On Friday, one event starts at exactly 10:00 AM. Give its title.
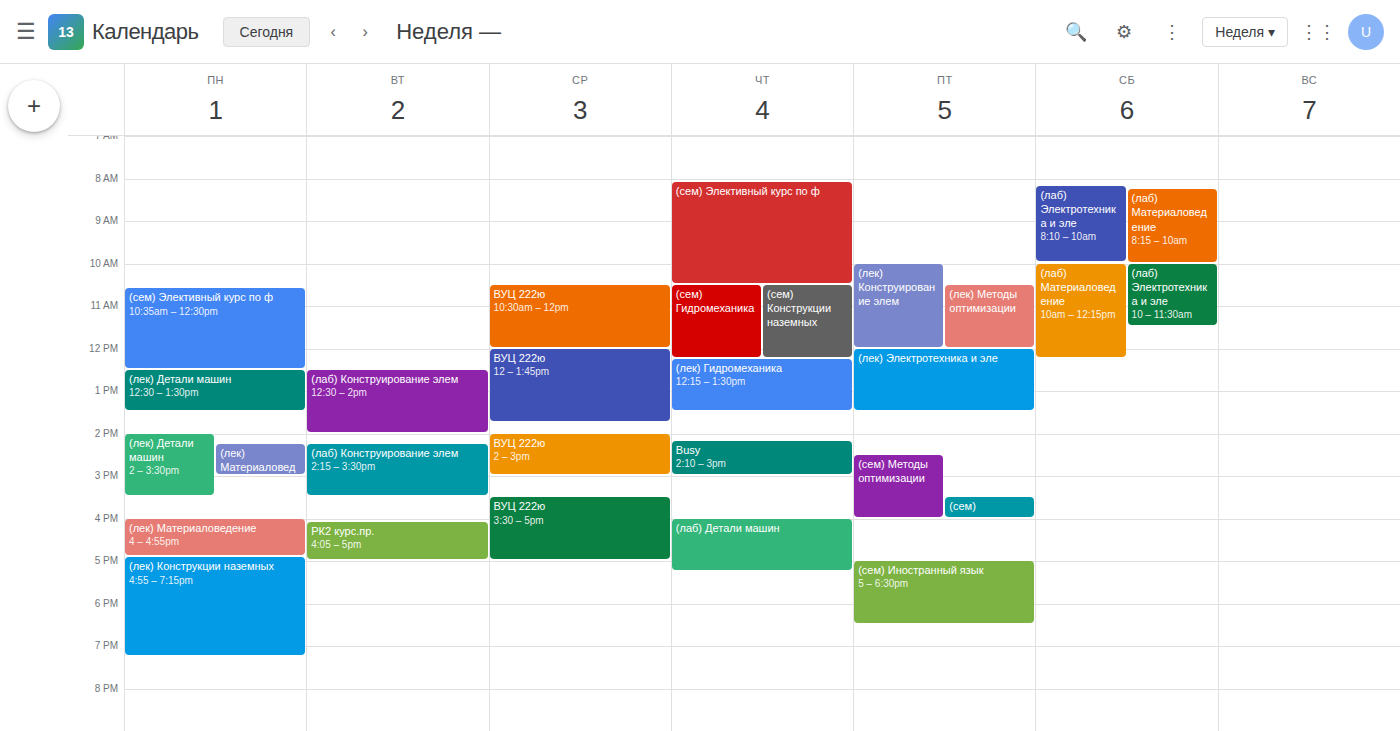
"(лек) Конструирование элем"